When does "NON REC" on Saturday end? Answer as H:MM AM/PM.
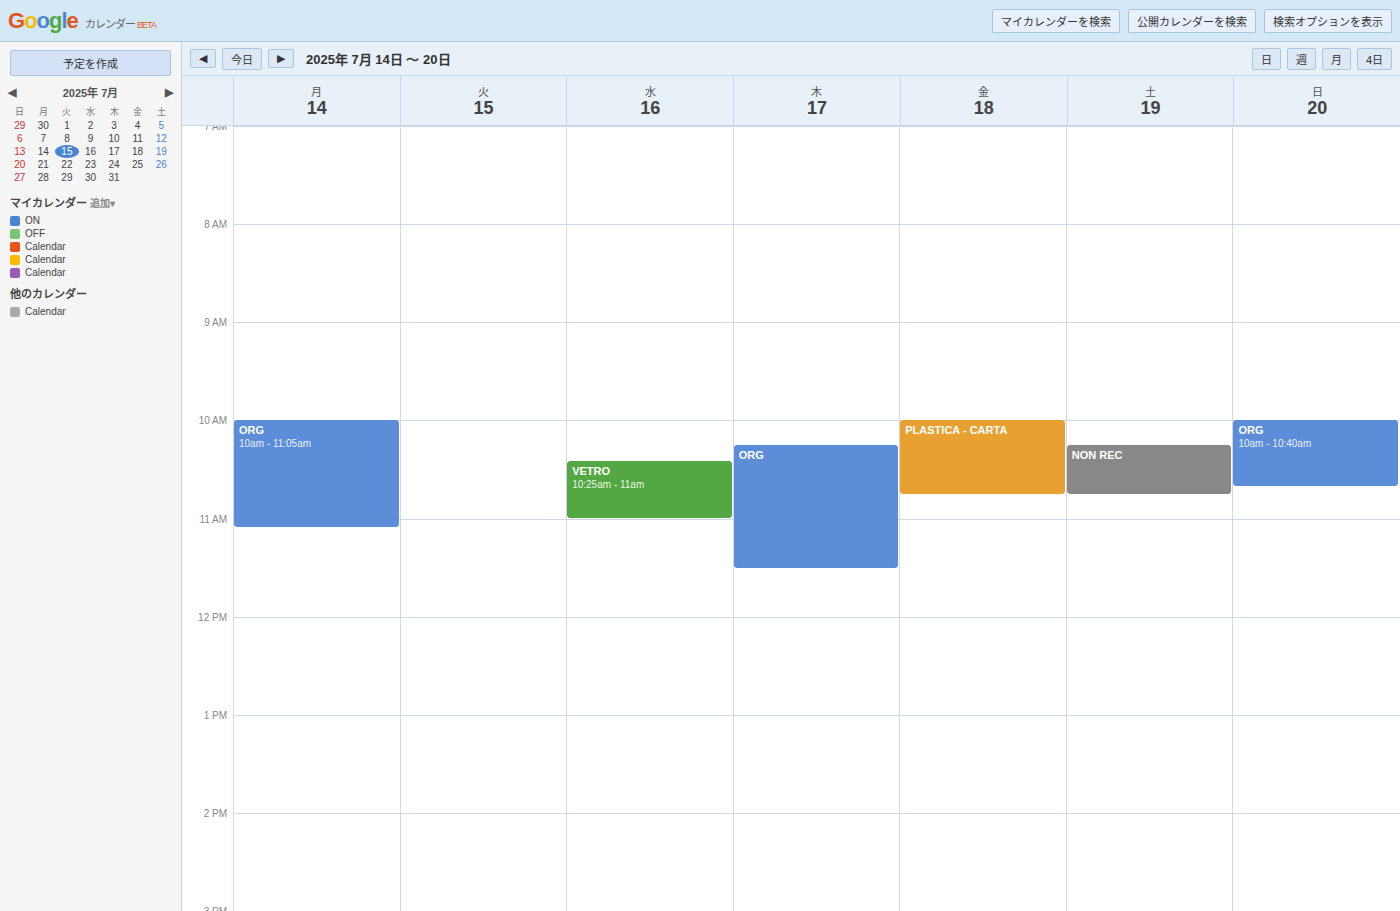
10:45 AM